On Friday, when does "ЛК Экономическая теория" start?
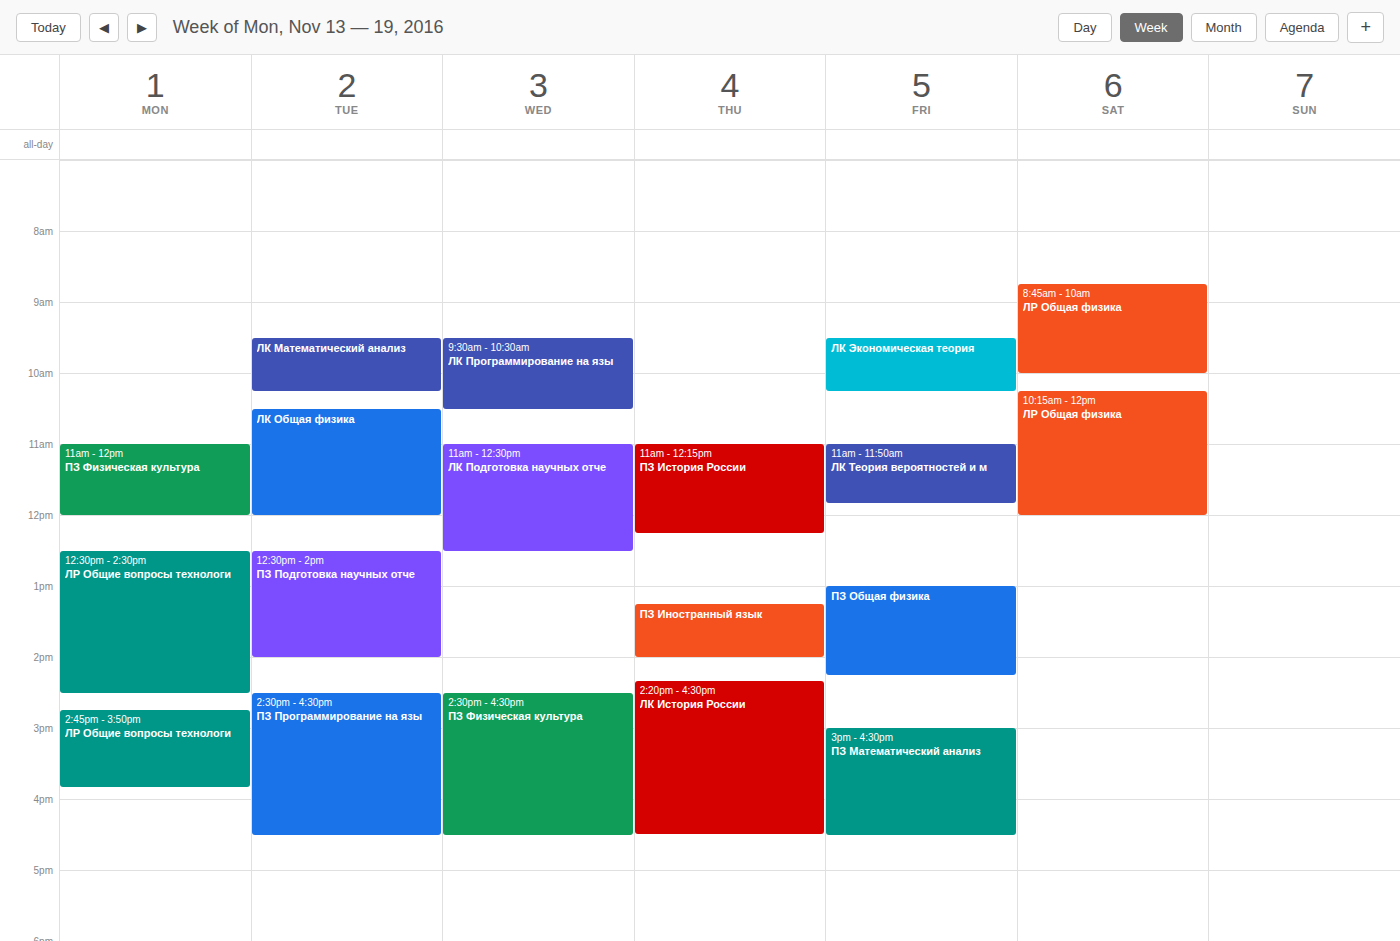
9:30 AM